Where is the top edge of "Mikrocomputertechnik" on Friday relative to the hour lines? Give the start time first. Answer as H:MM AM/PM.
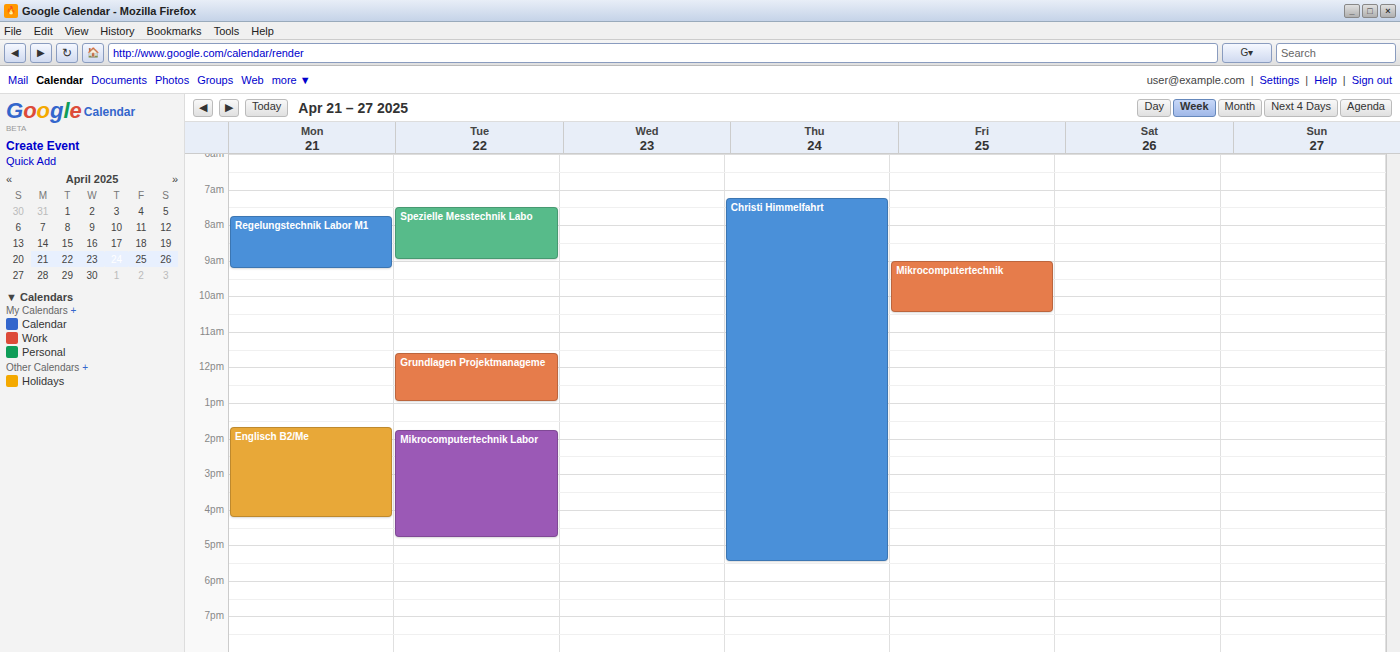
9:00 AM -- exactly on the 9 AM line.